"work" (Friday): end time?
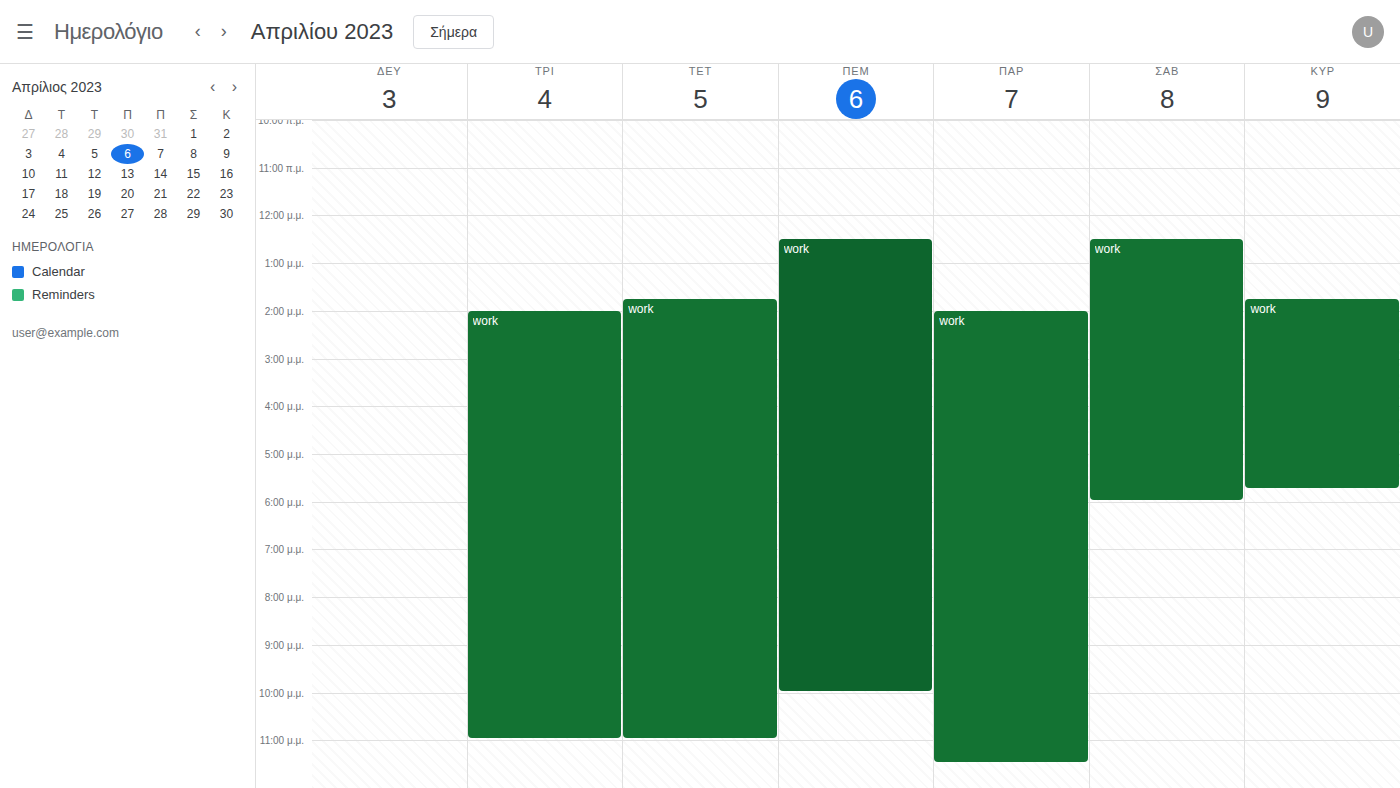
11:30 PM